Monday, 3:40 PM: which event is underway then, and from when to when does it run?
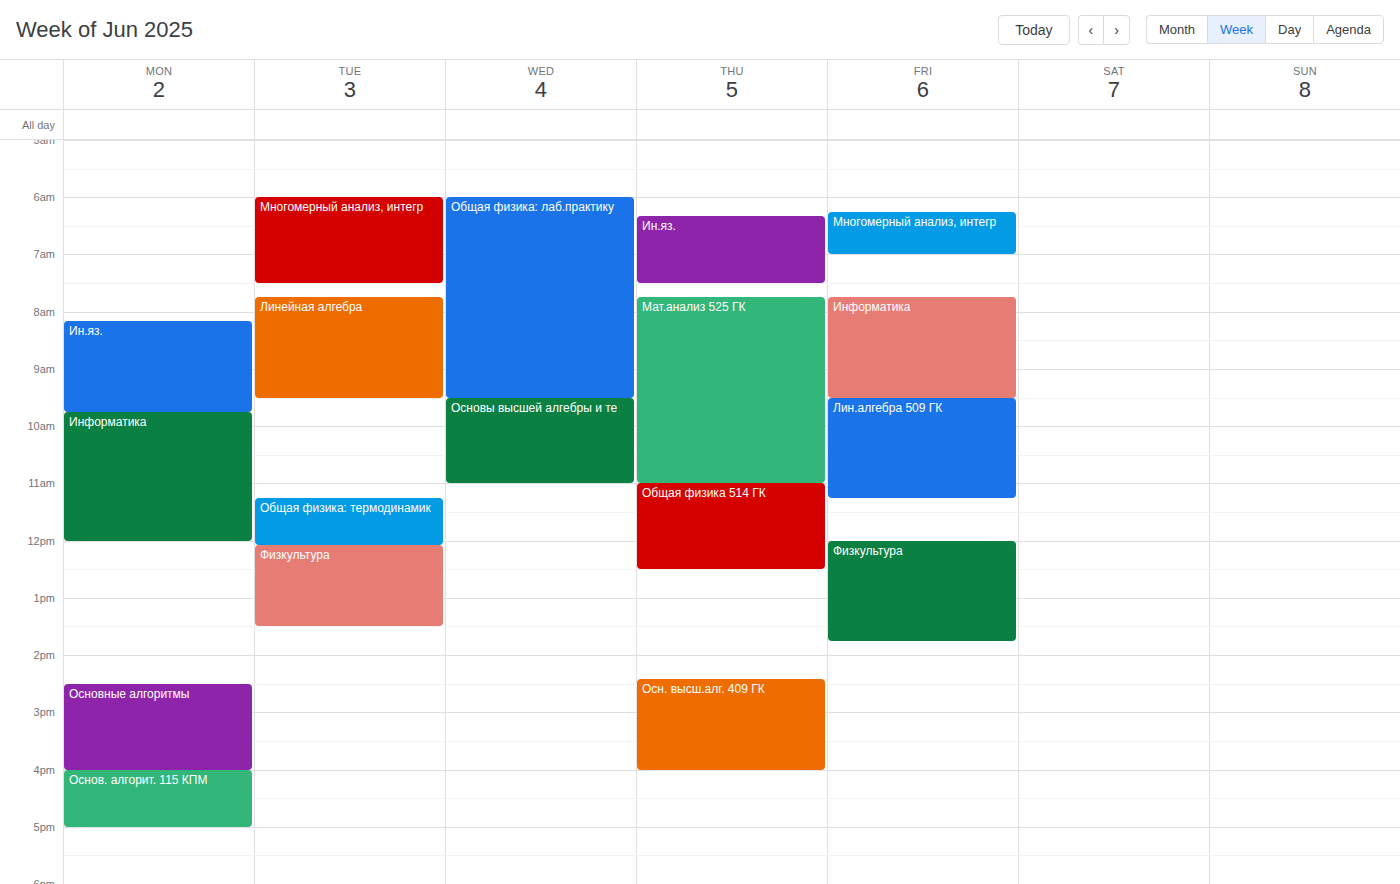
"Основные алгоритмы", 2:30 PM to 4:00 PM